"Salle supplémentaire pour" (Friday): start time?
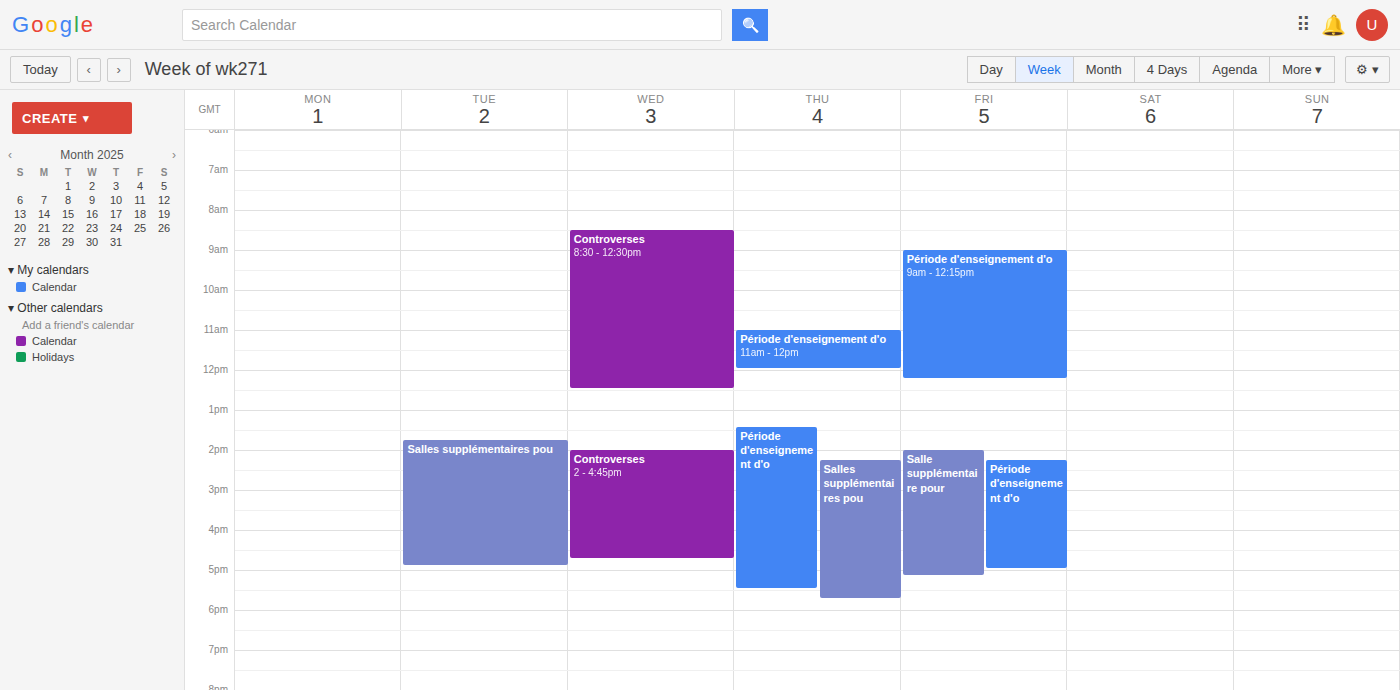
2:00 PM